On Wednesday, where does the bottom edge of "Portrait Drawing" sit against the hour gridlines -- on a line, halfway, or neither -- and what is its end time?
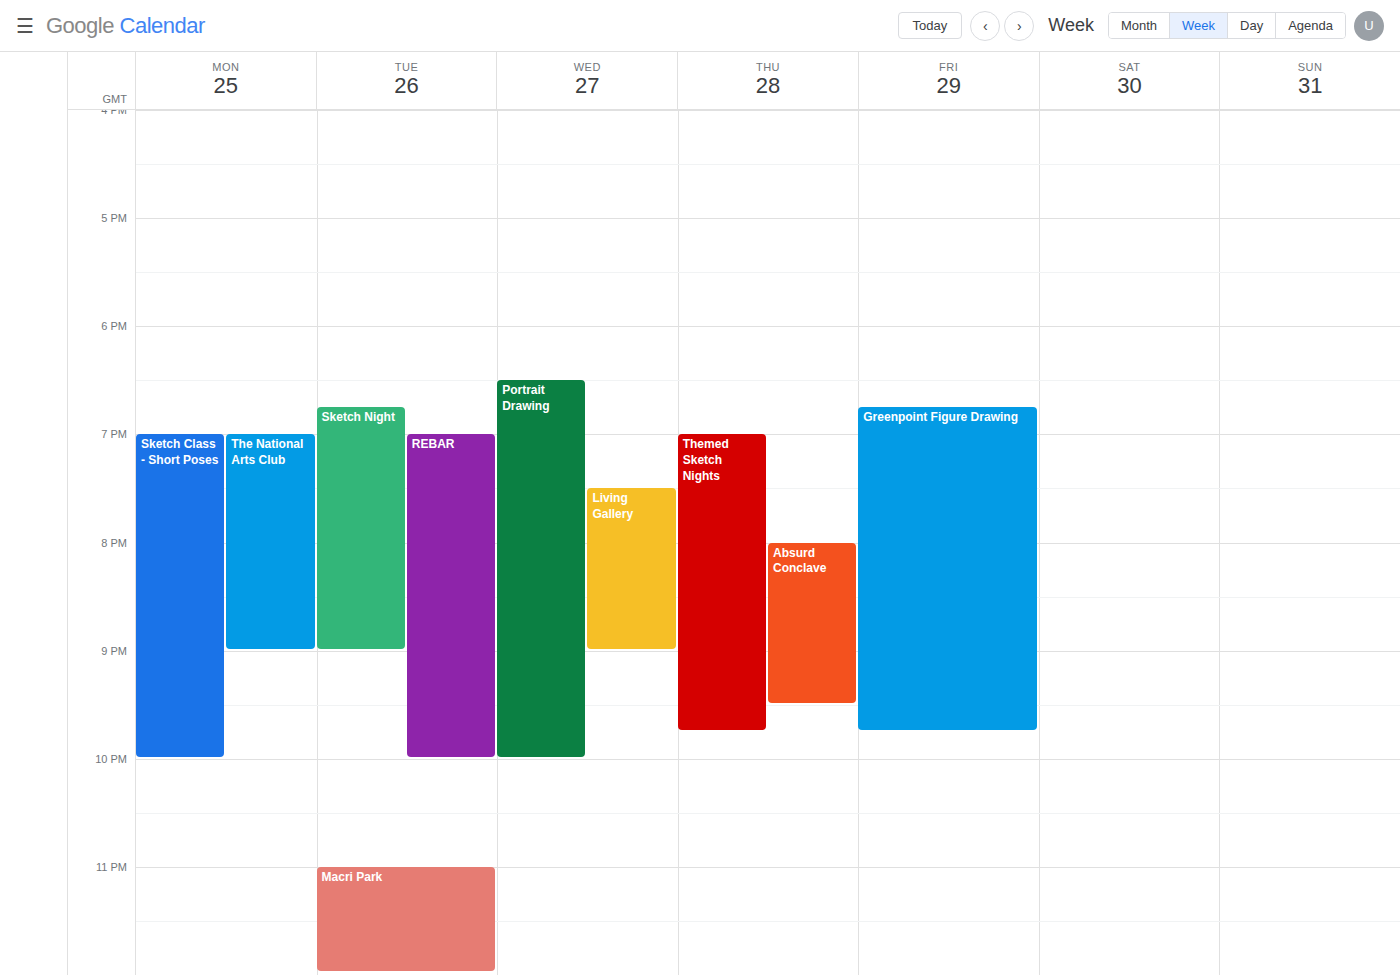
22:00 -- exactly on the 22:00 line.